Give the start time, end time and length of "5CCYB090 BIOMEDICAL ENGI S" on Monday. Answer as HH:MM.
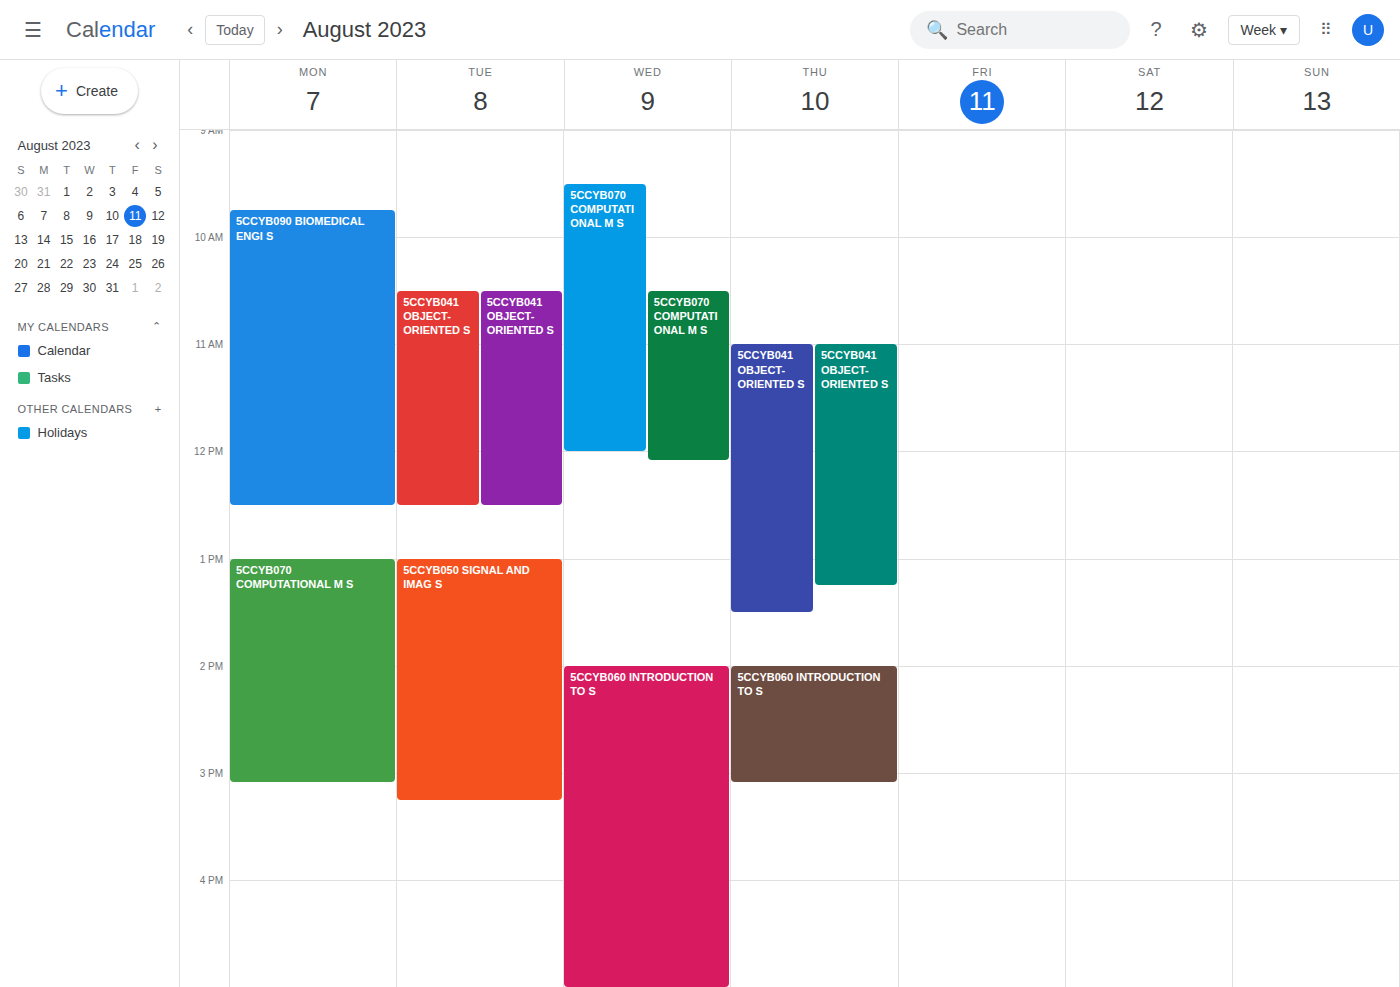
09:45 to 12:30, 2 hours 45 minutes